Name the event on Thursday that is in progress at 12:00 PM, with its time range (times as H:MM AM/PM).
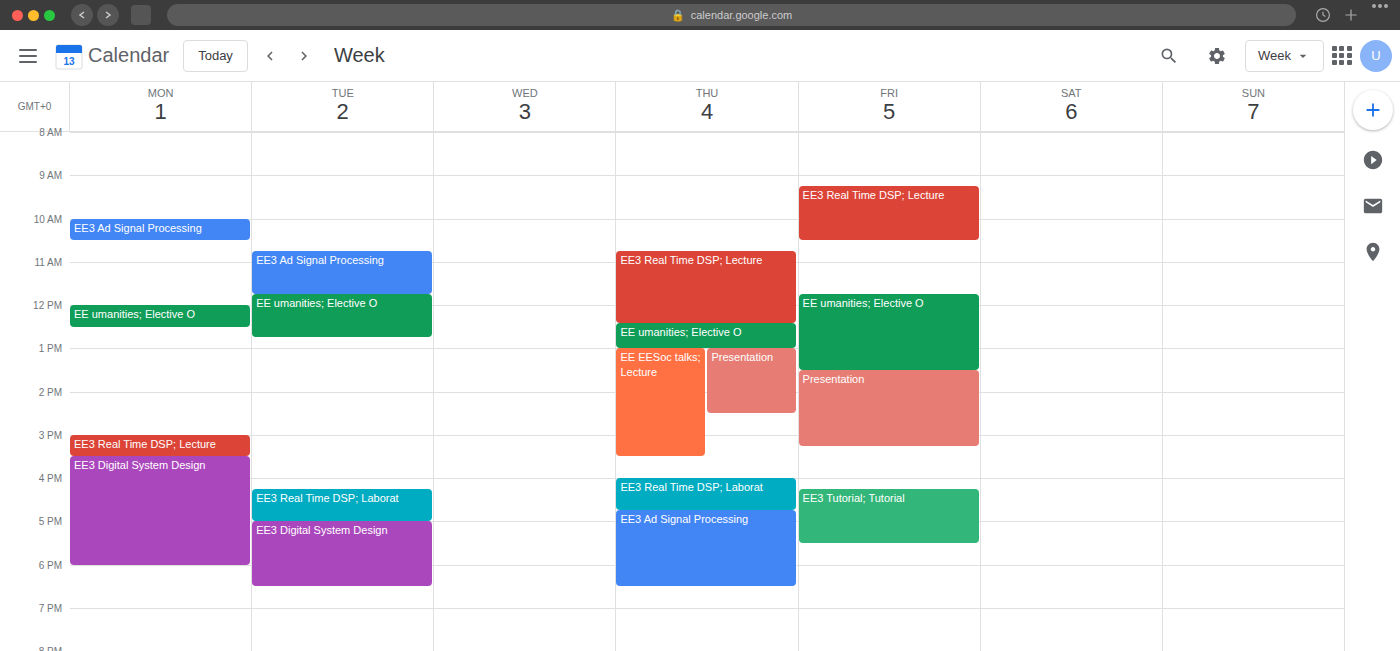
"EE3 Real Time DSP; Lecture", 10:45 AM to 12:25 PM